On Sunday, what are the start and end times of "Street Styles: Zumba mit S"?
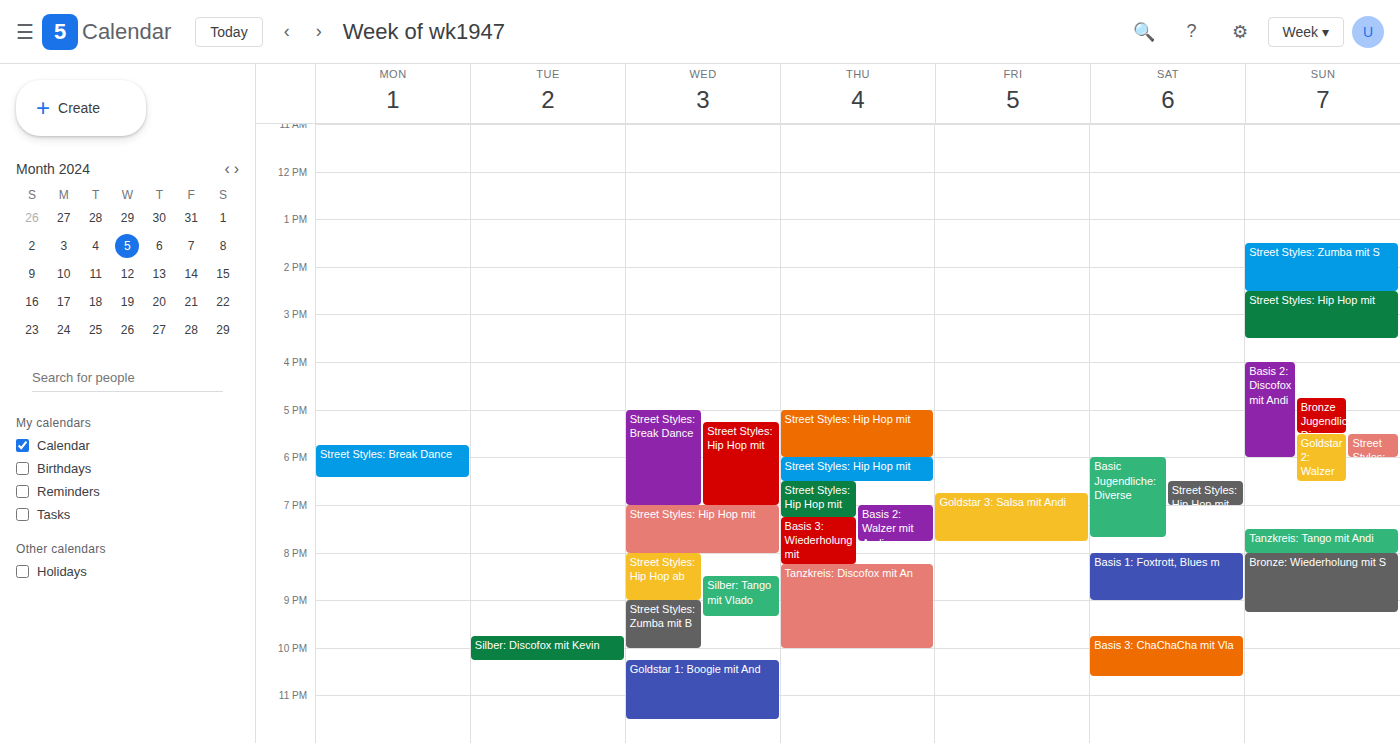
1:30 PM to 2:30 PM